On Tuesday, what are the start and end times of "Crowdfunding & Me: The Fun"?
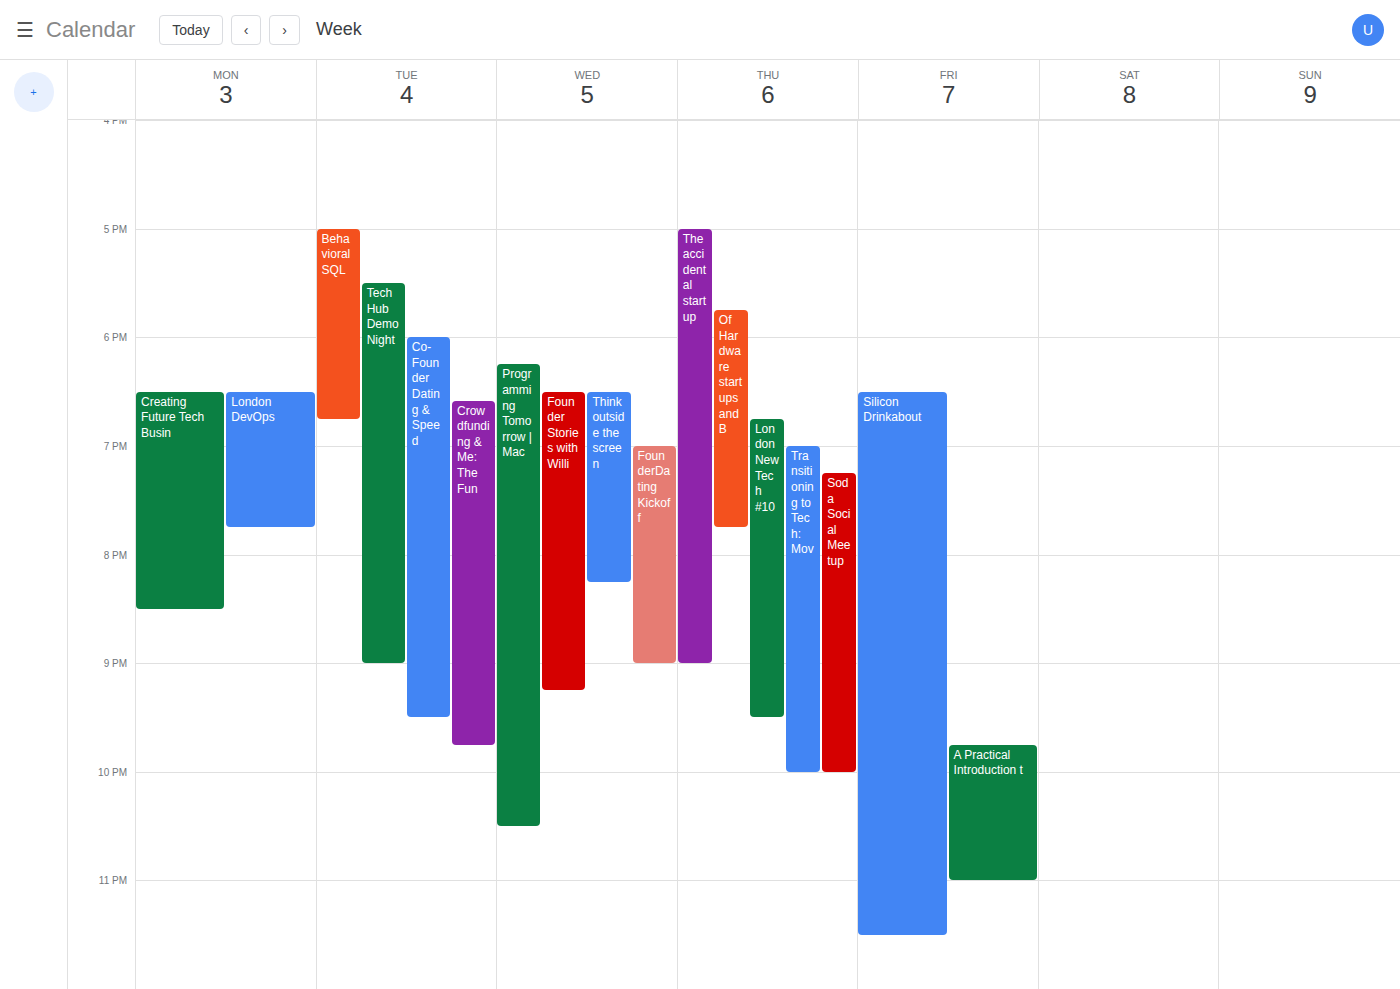
6:35 PM to 9:45 PM